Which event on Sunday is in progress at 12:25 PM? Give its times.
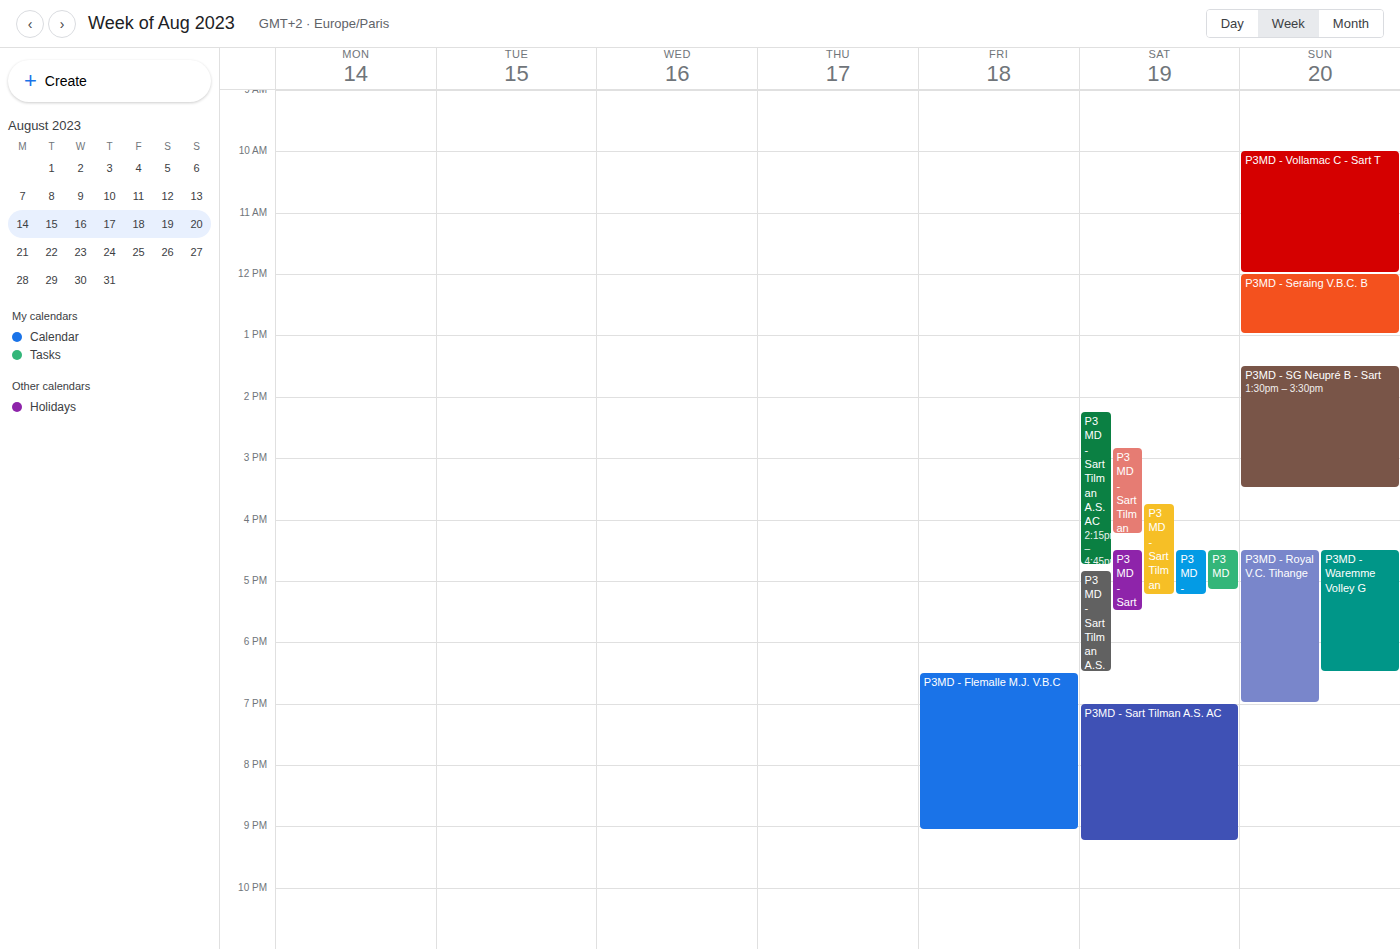
"P3MD - Seraing V.B.C. B", 12:00 PM to 1:00 PM